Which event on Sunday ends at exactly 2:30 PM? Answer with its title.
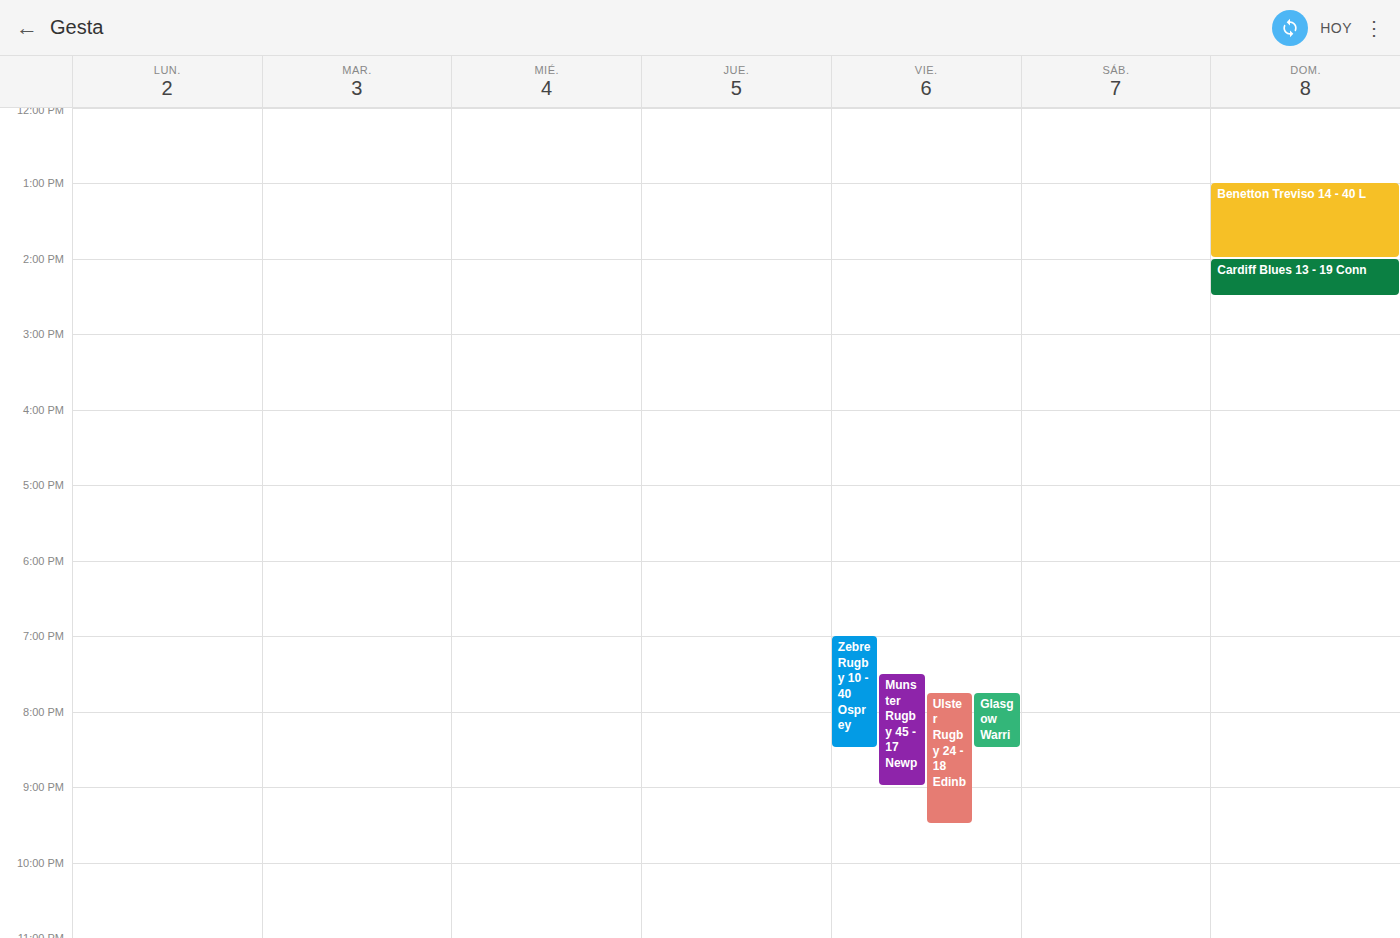
"Cardiff Blues 13 - 19 Conn"